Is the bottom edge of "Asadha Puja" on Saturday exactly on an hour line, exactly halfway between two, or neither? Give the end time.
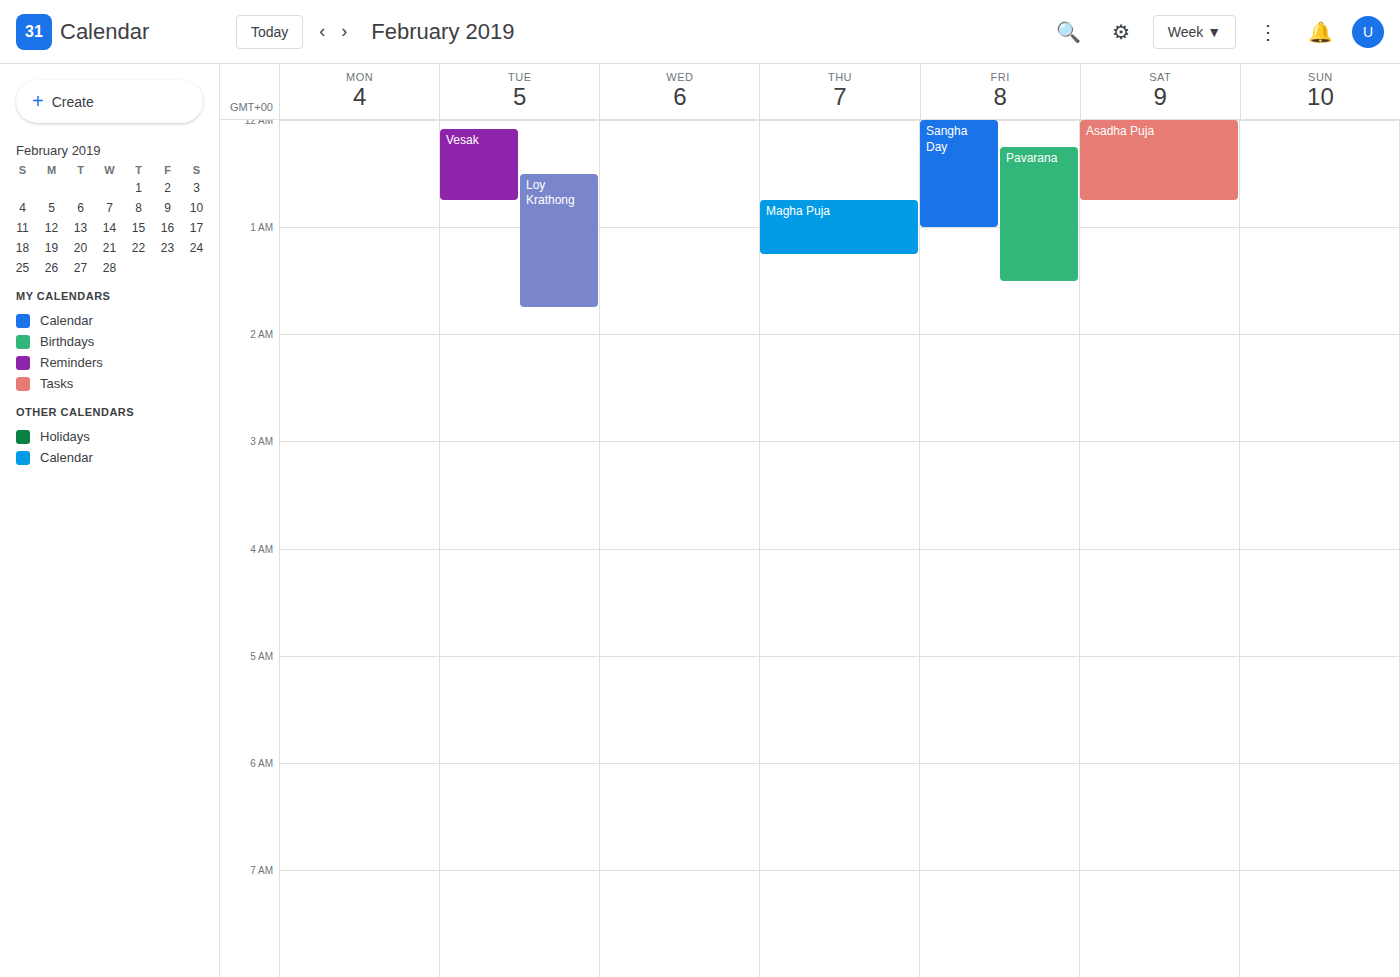
12:45 AM -- neither: three quarters of the way from the 12 AM line to the 1 AM line.